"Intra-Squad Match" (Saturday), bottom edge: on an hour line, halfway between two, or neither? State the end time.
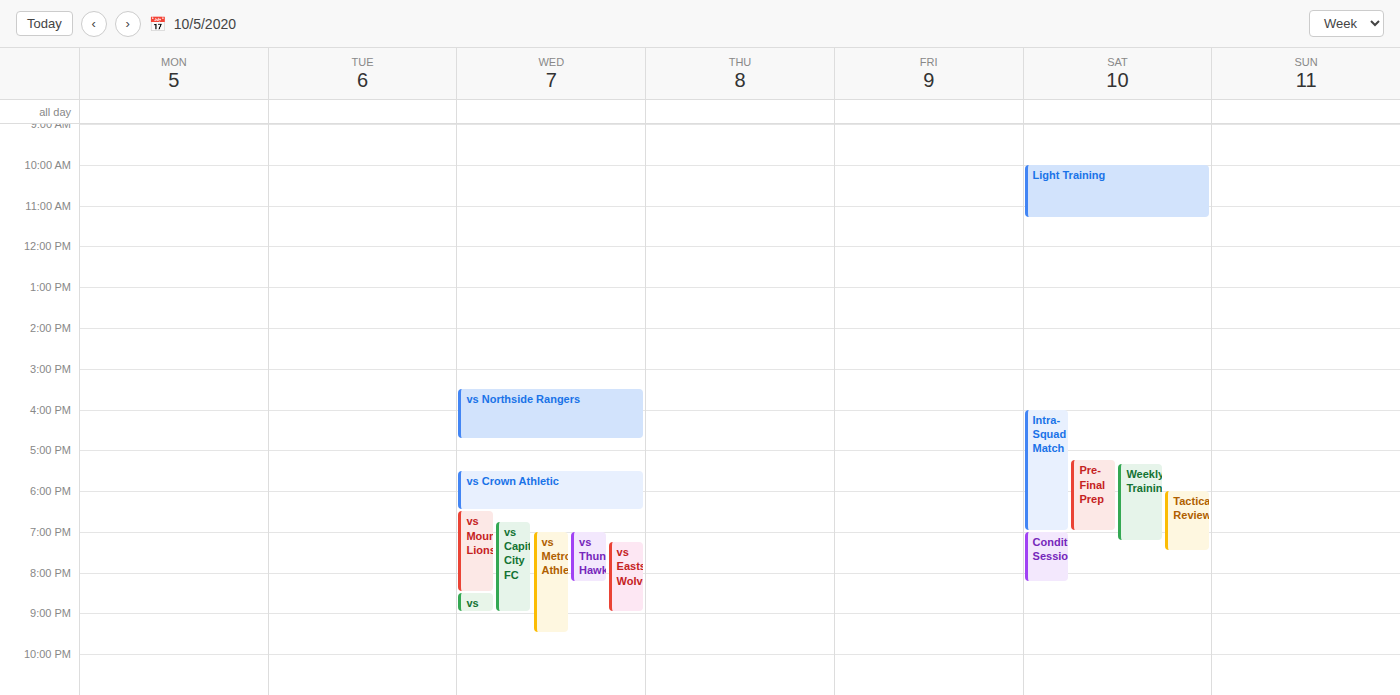
7:00 PM -- exactly on the 7 PM line.